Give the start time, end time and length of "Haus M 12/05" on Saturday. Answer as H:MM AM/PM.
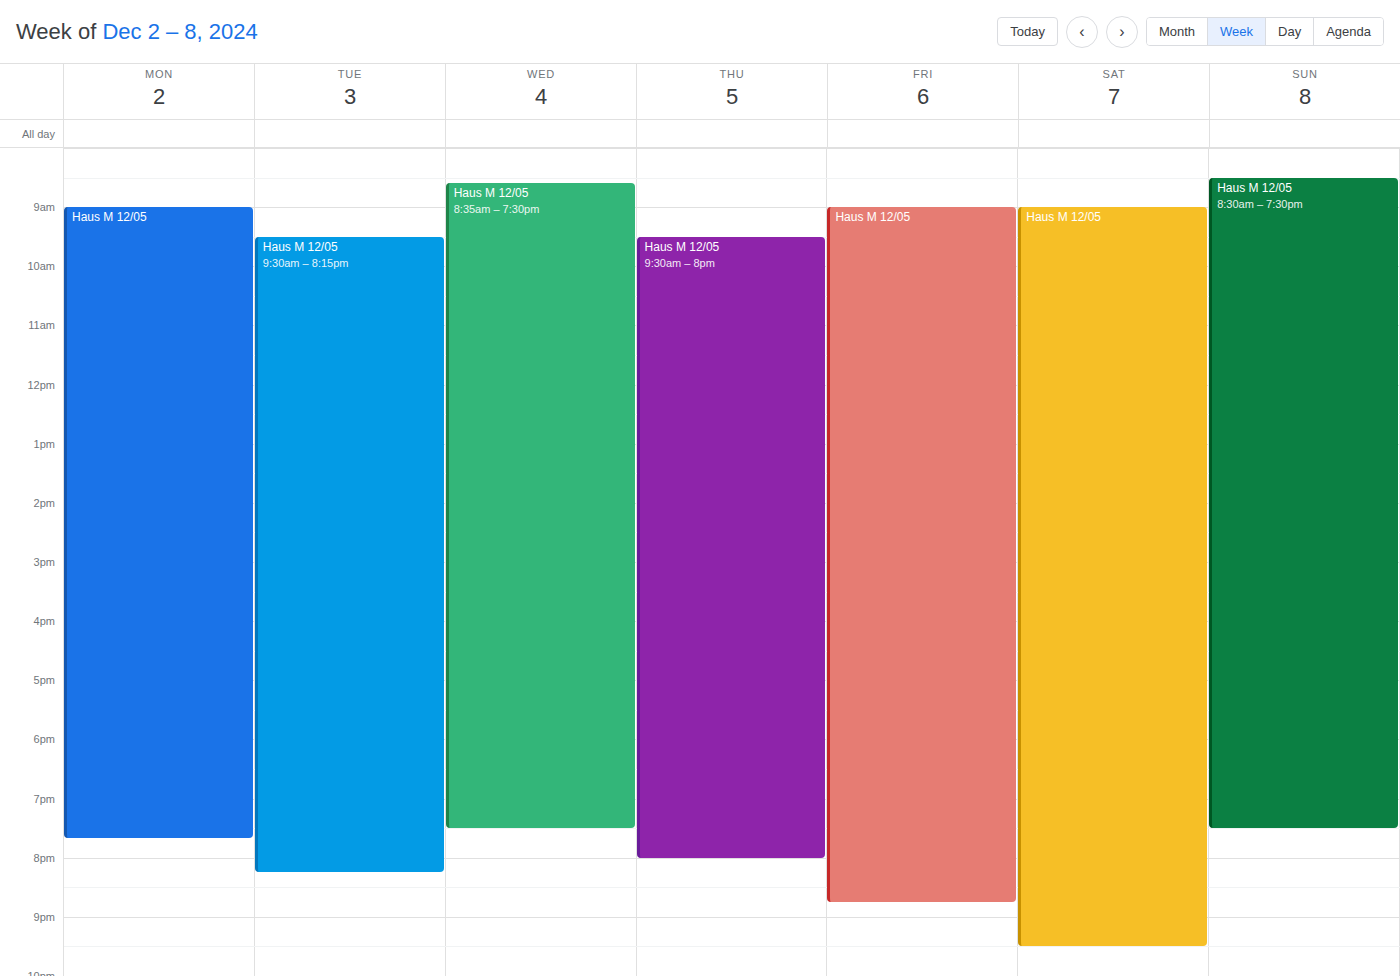
9:00 AM to 9:30 PM, 12 hours 30 minutes